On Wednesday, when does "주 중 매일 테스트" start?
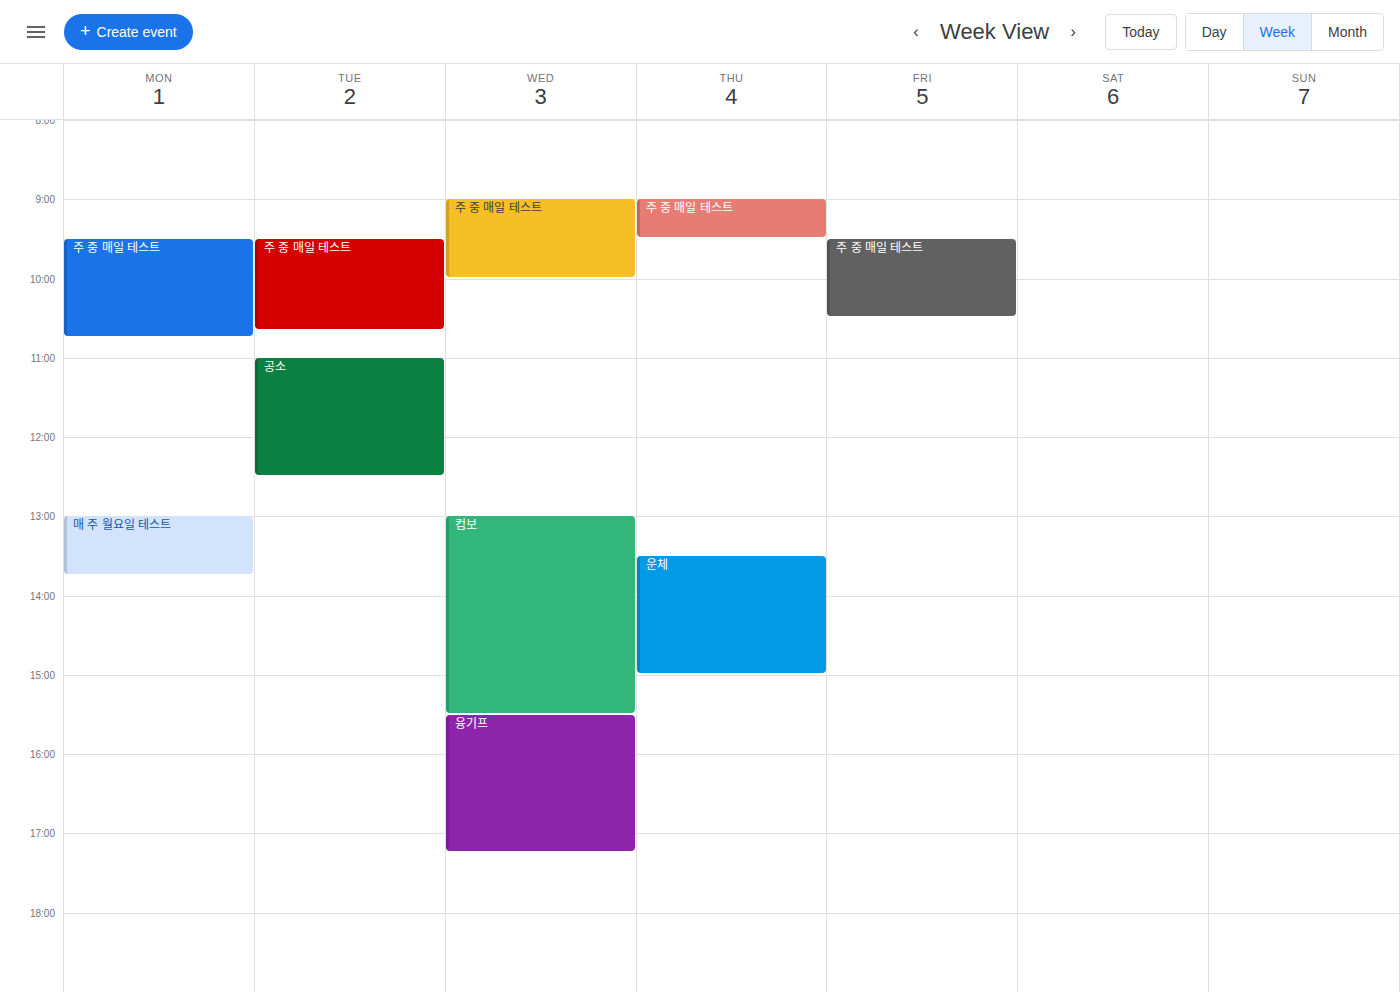
9:00 AM